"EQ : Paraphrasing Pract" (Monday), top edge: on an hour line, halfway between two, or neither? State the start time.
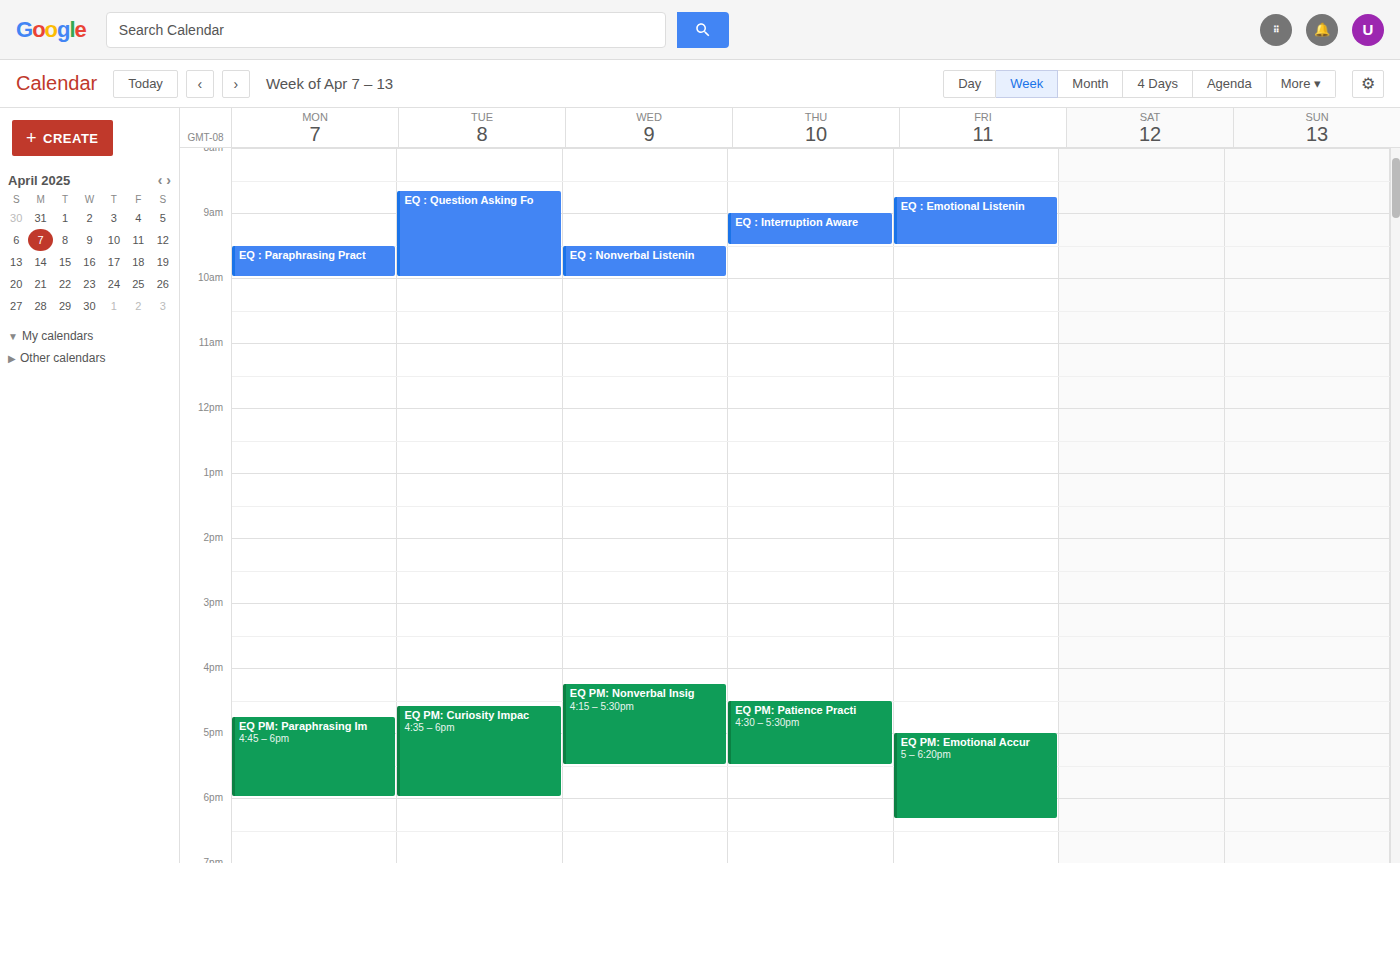
9:30 AM -- halfway between the 9 AM and 10 AM lines.